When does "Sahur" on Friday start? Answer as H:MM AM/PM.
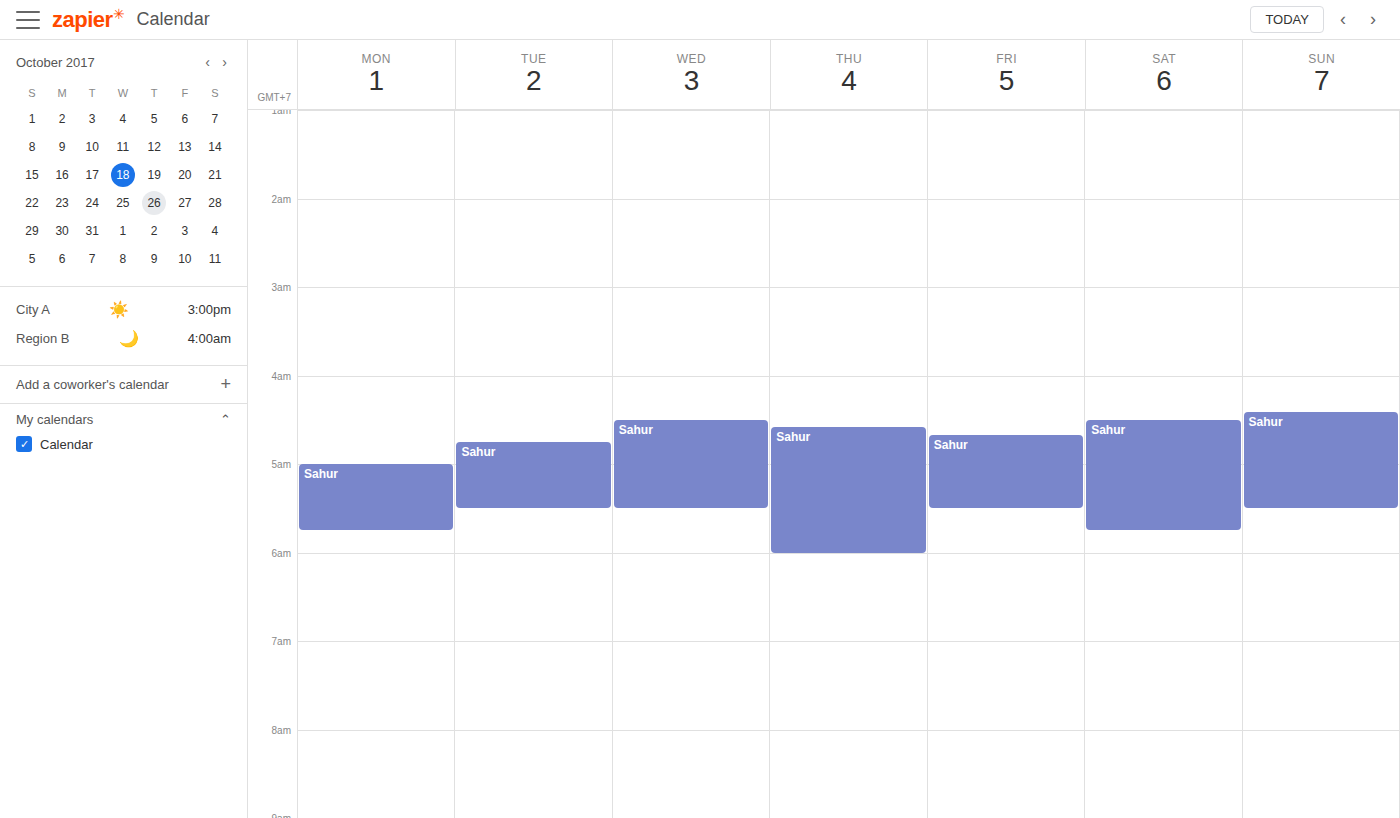
4:40 AM